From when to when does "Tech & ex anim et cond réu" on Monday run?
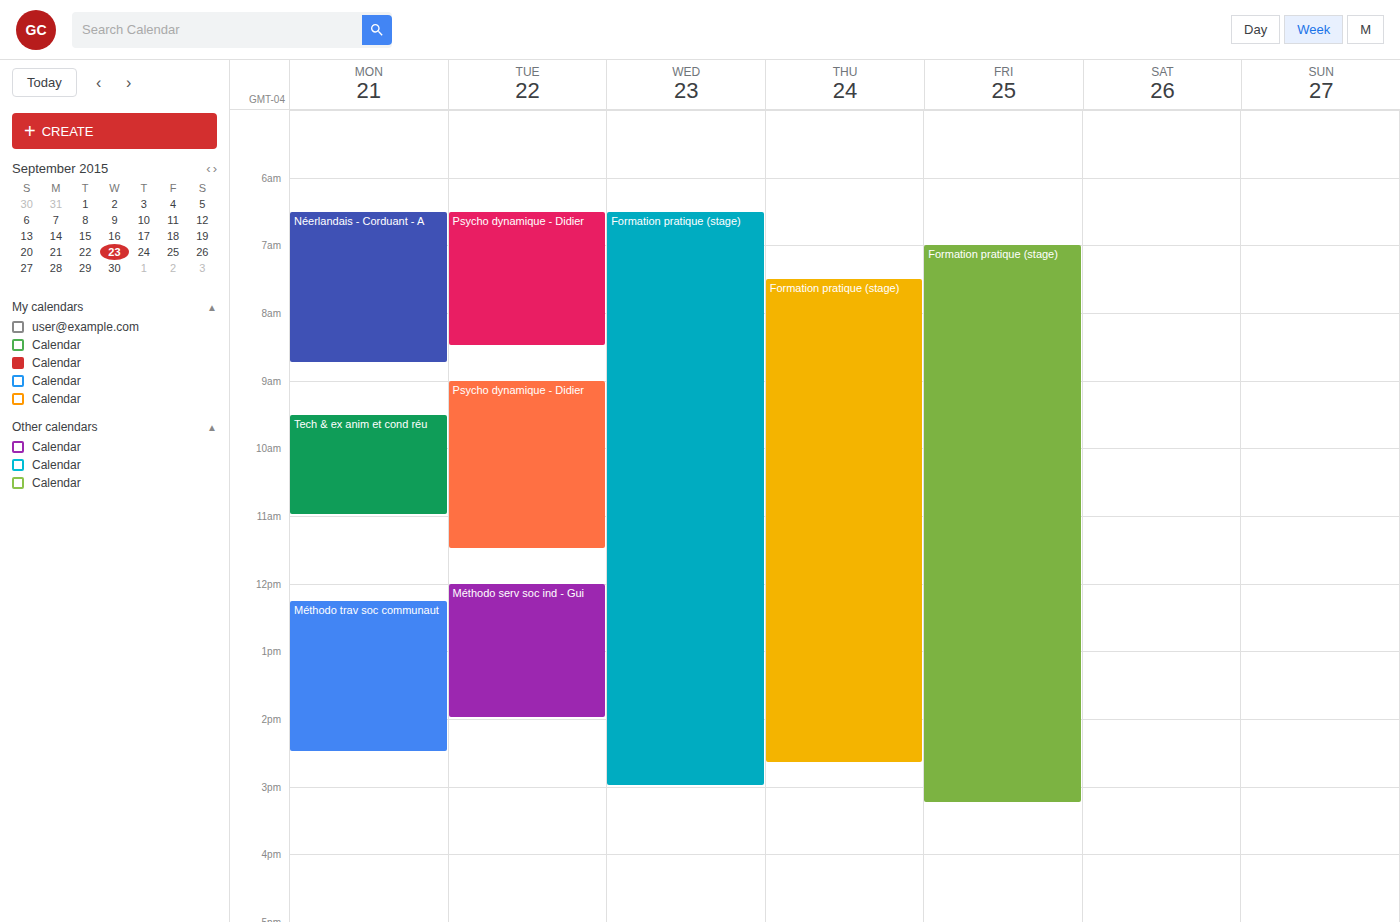
9:30 AM to 11:00 AM